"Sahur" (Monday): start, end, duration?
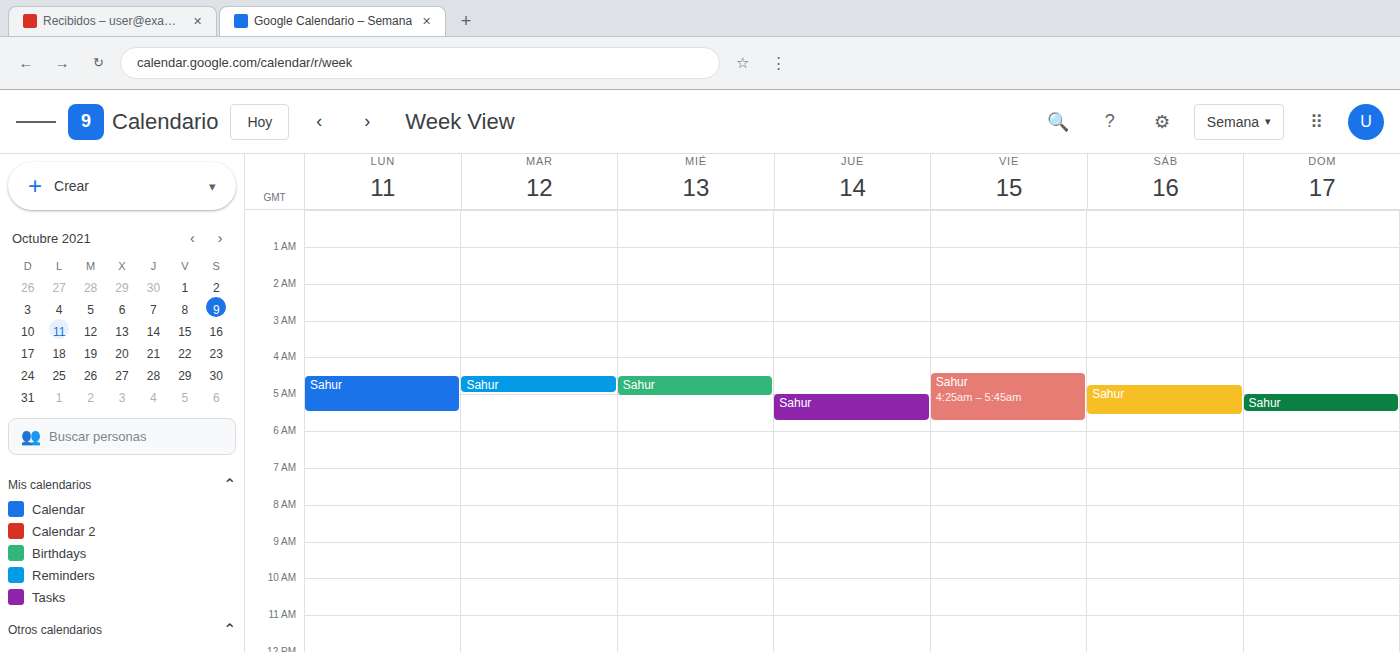
4:30 AM to 5:30 AM, 1 hour